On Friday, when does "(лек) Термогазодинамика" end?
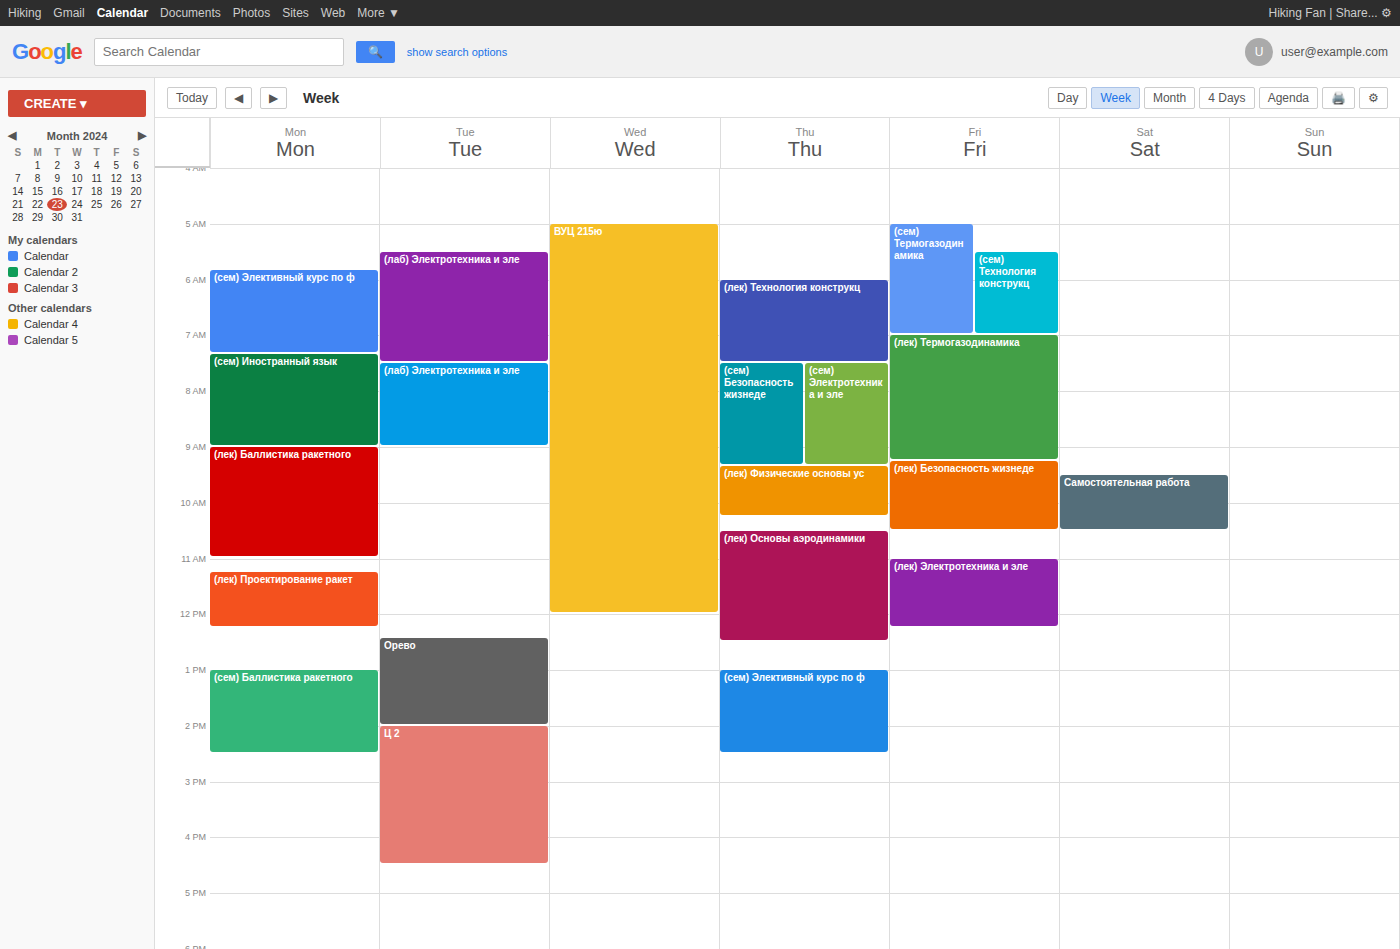
9:15 AM